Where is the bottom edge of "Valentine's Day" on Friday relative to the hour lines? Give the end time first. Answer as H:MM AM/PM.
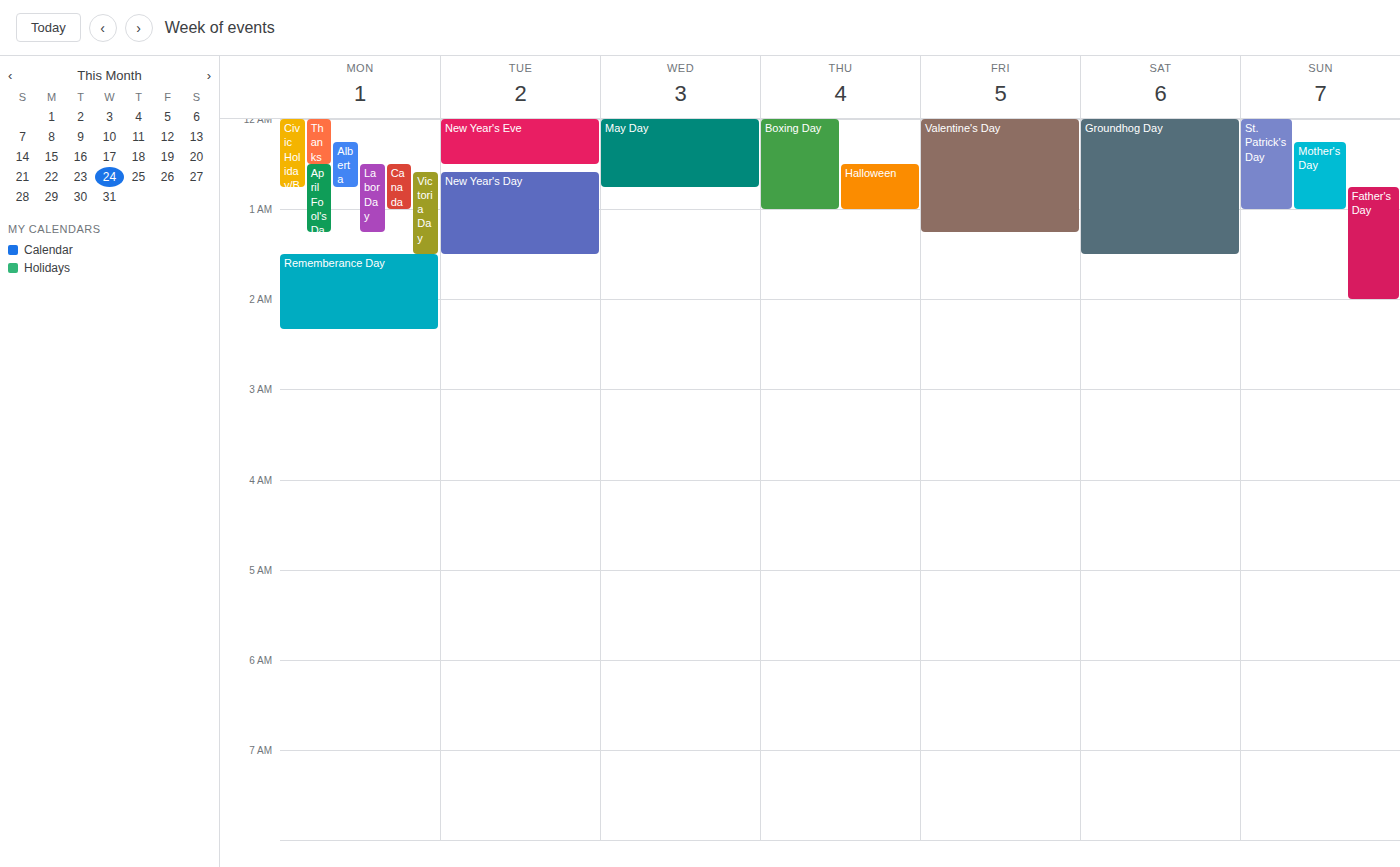
1:15 AM -- neither: a quarter of the way from the 1 AM line to the 2 AM line.